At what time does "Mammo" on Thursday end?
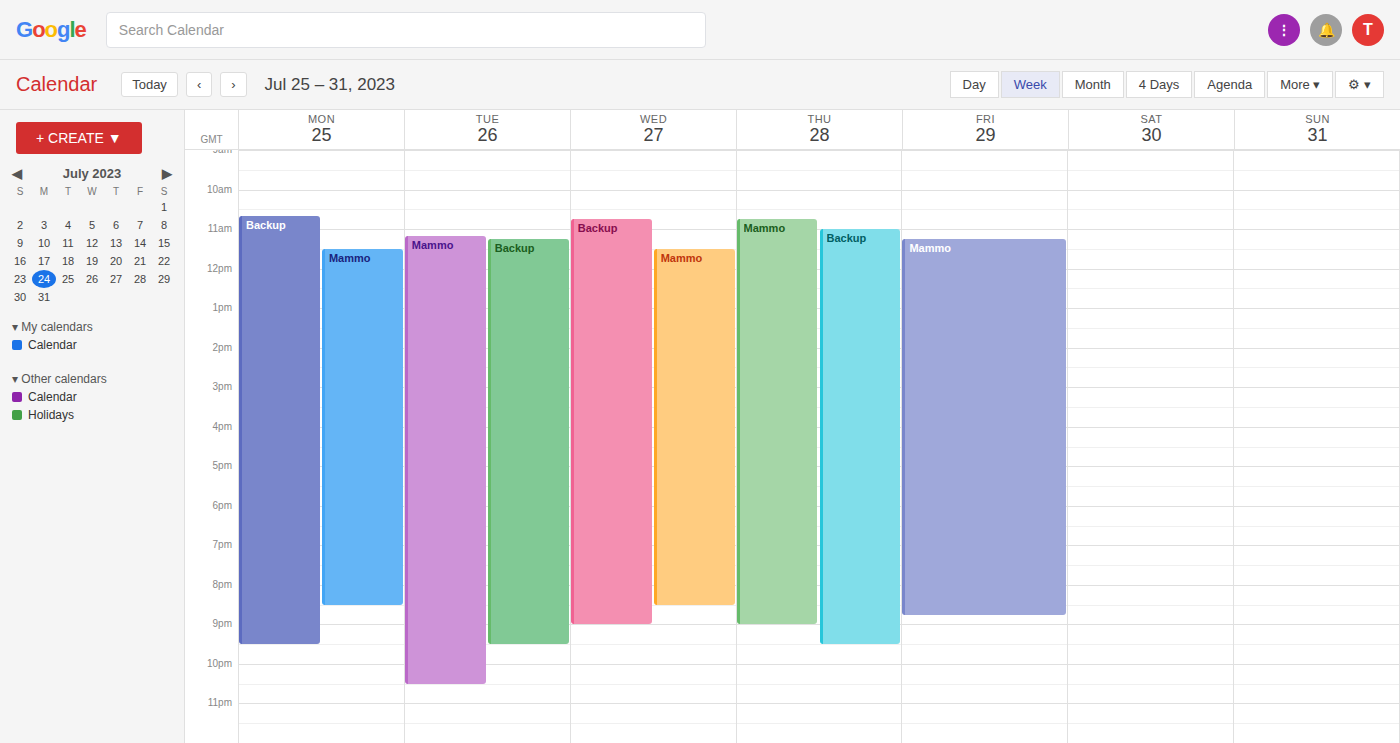
9:00 PM